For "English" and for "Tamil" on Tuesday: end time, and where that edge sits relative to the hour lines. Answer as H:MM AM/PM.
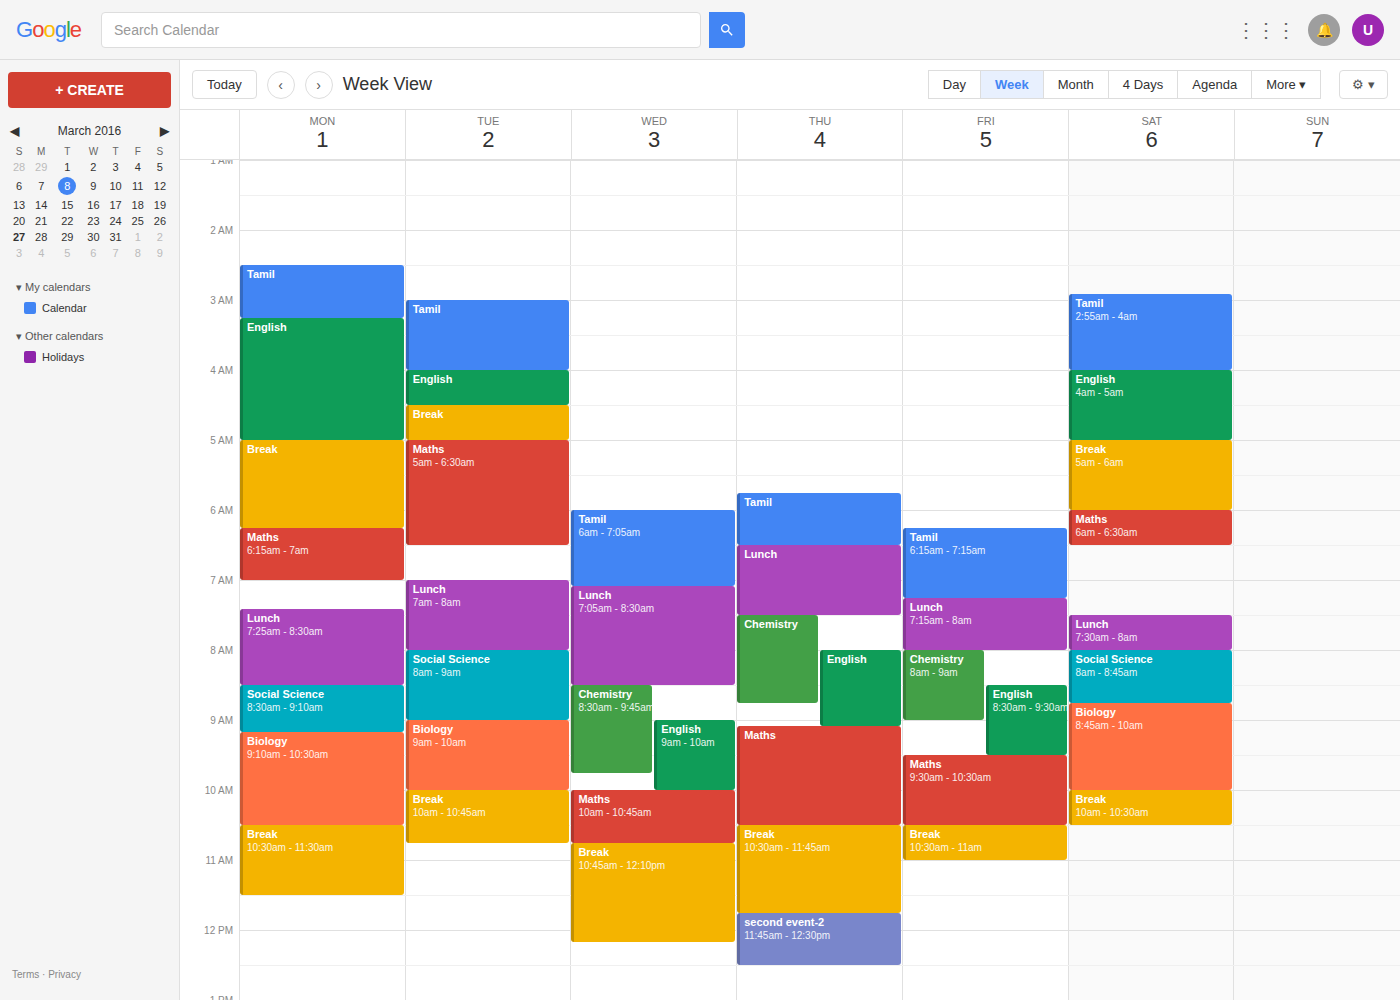
"English": 4:30 AM, halfway between the 4 AM and 5 AM lines. "Tamil": 4:00 AM, exactly on the 4 AM line.